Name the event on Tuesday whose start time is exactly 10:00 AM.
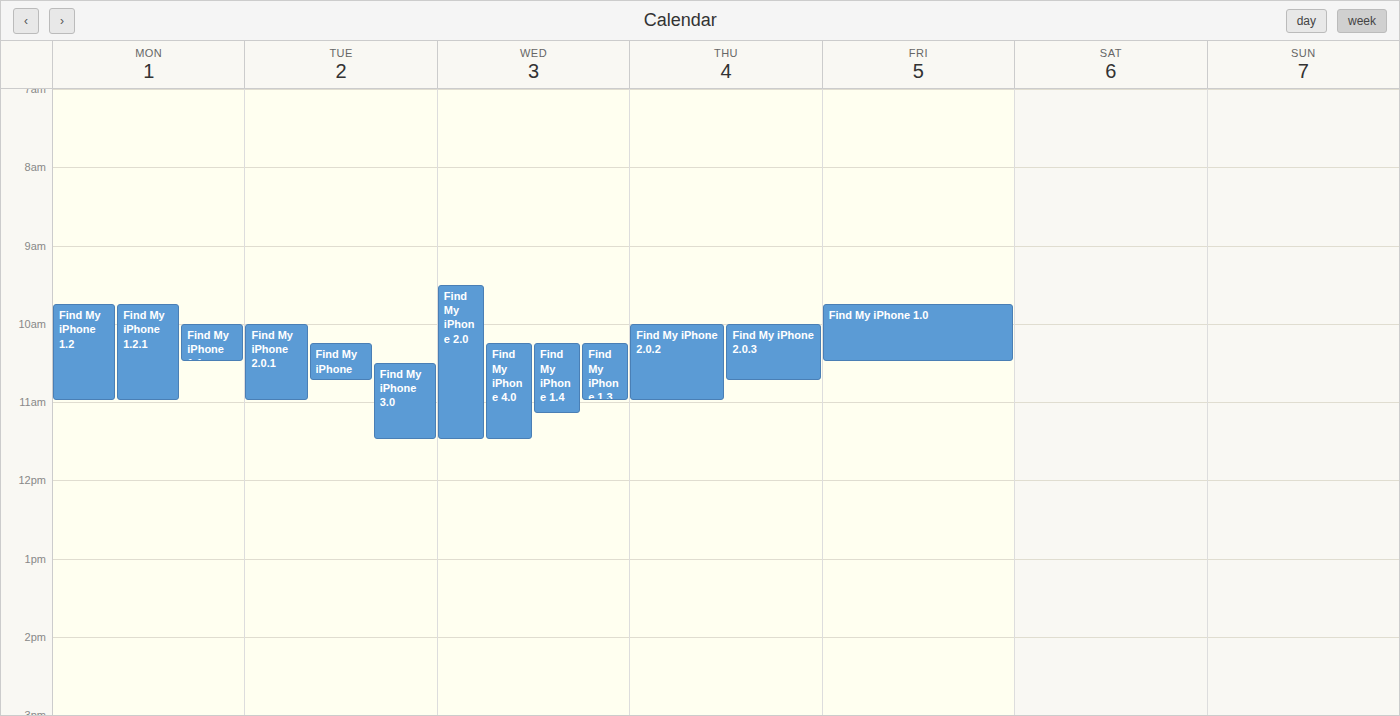
"Find My iPhone 2.0.1"